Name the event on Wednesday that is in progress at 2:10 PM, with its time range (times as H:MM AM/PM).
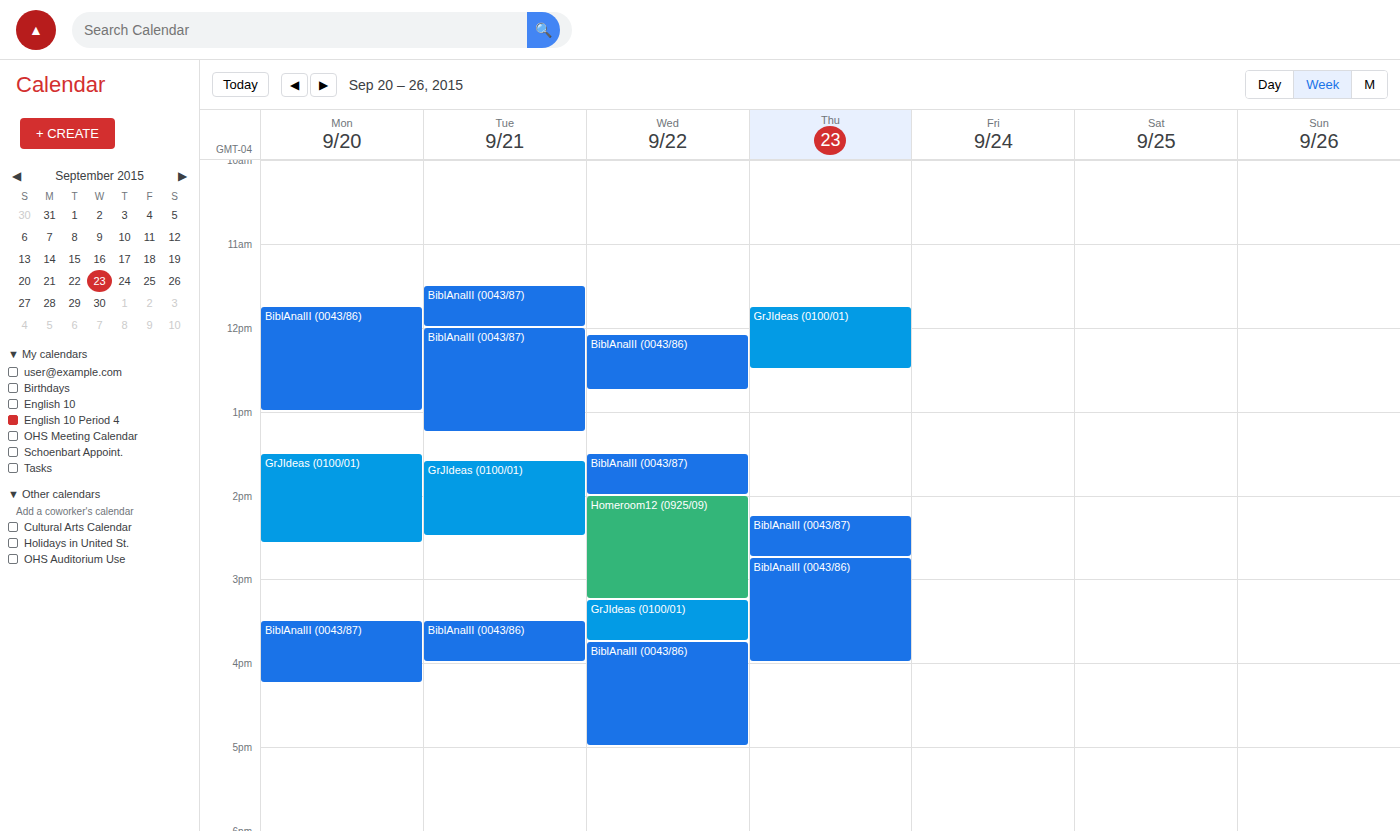
"Homeroom12 (0925/09)", 2:00 PM to 3:15 PM